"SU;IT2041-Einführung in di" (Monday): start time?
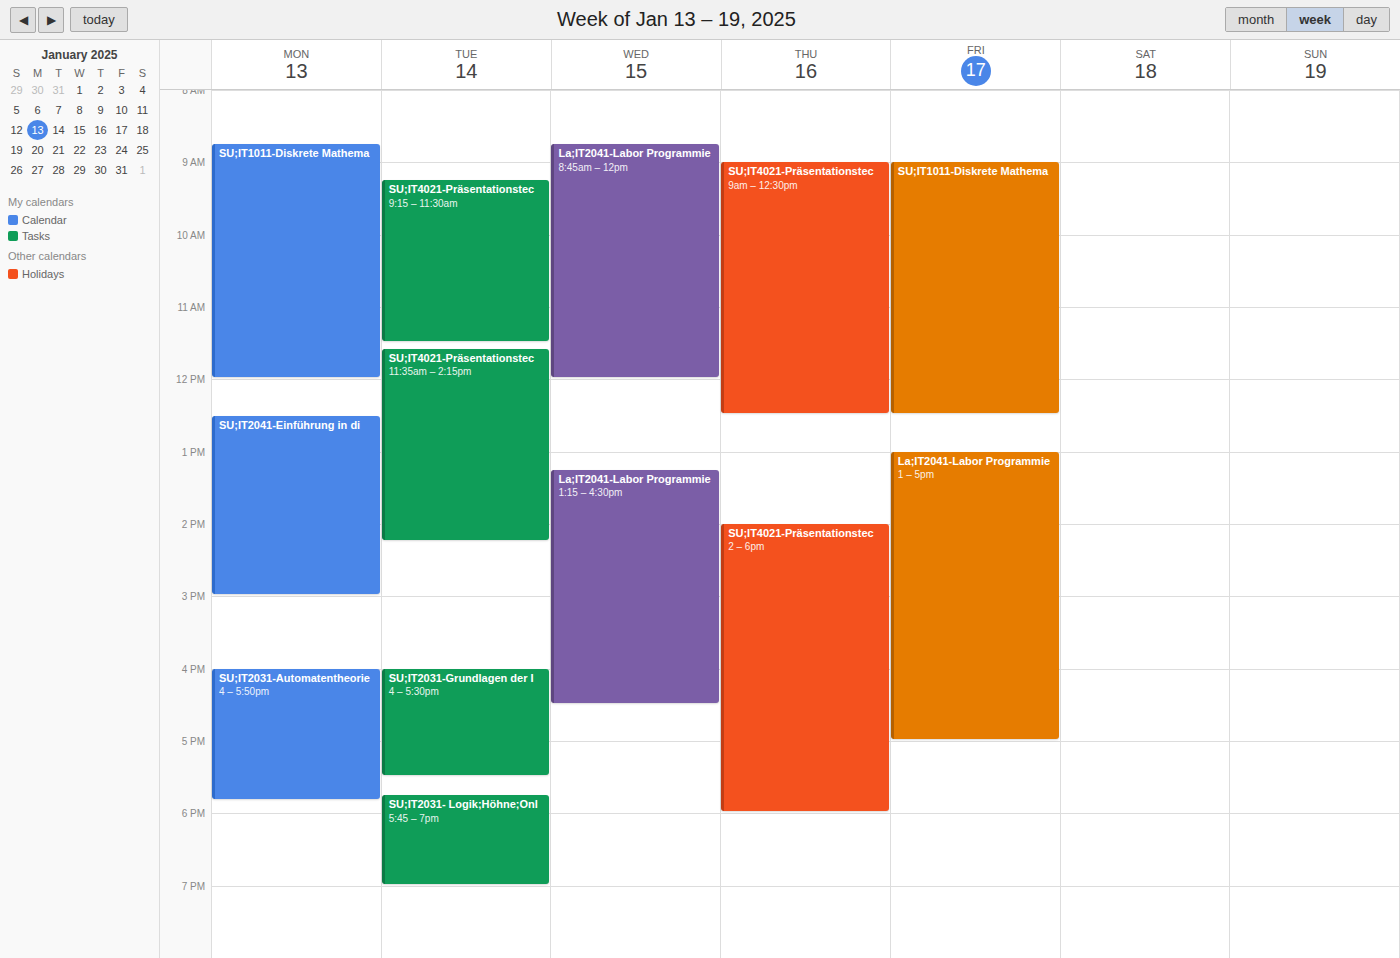
12:30 PM